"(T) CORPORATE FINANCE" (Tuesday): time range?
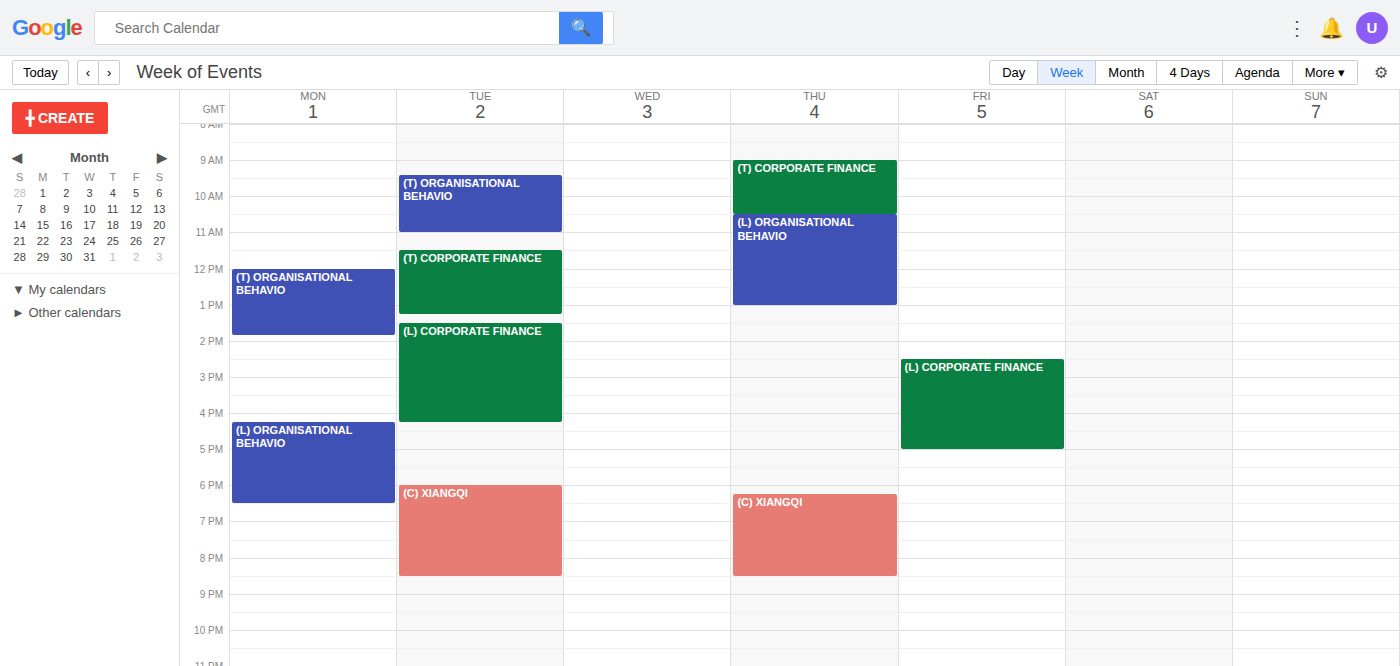
11:30 AM to 1:15 PM